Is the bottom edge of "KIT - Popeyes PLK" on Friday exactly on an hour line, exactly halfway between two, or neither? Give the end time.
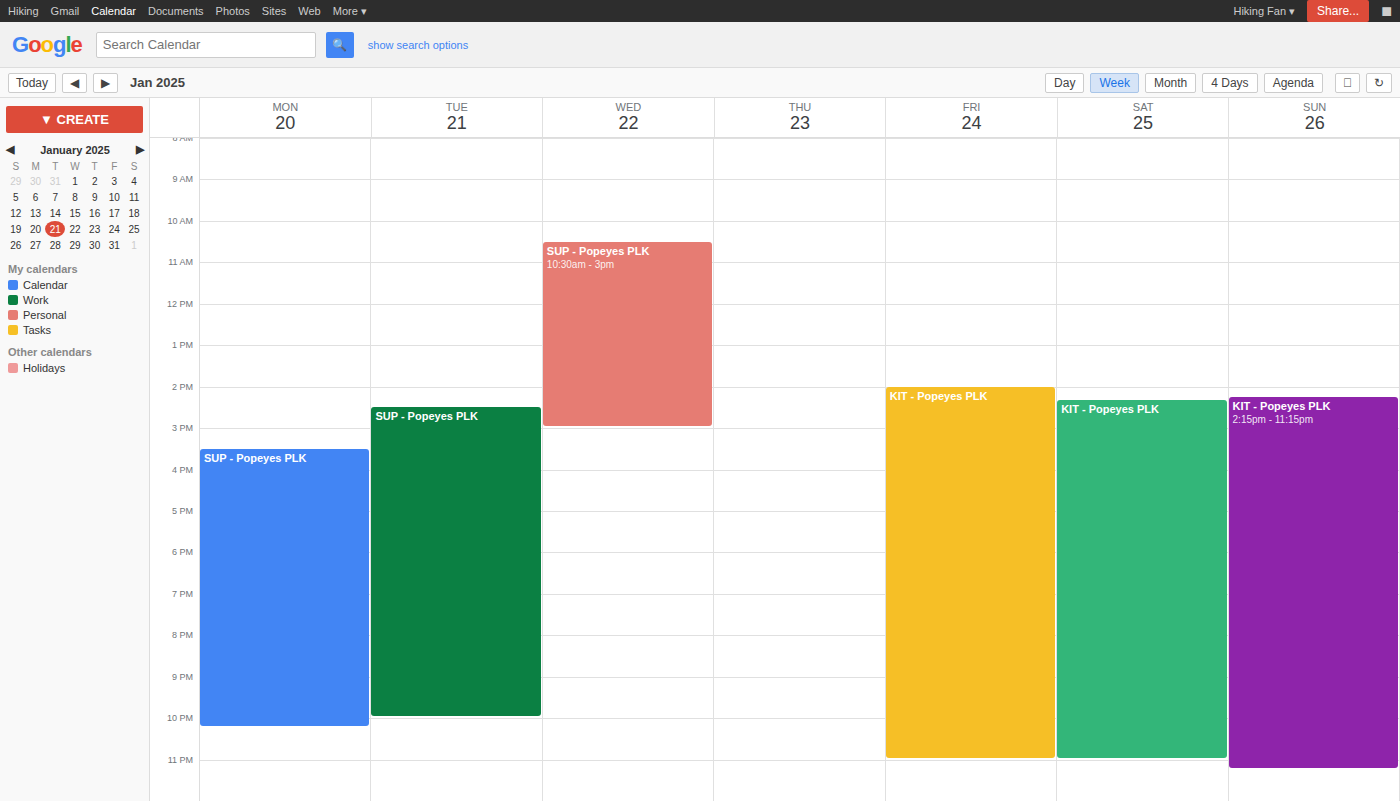
11:00 PM -- exactly on the 11 PM line.